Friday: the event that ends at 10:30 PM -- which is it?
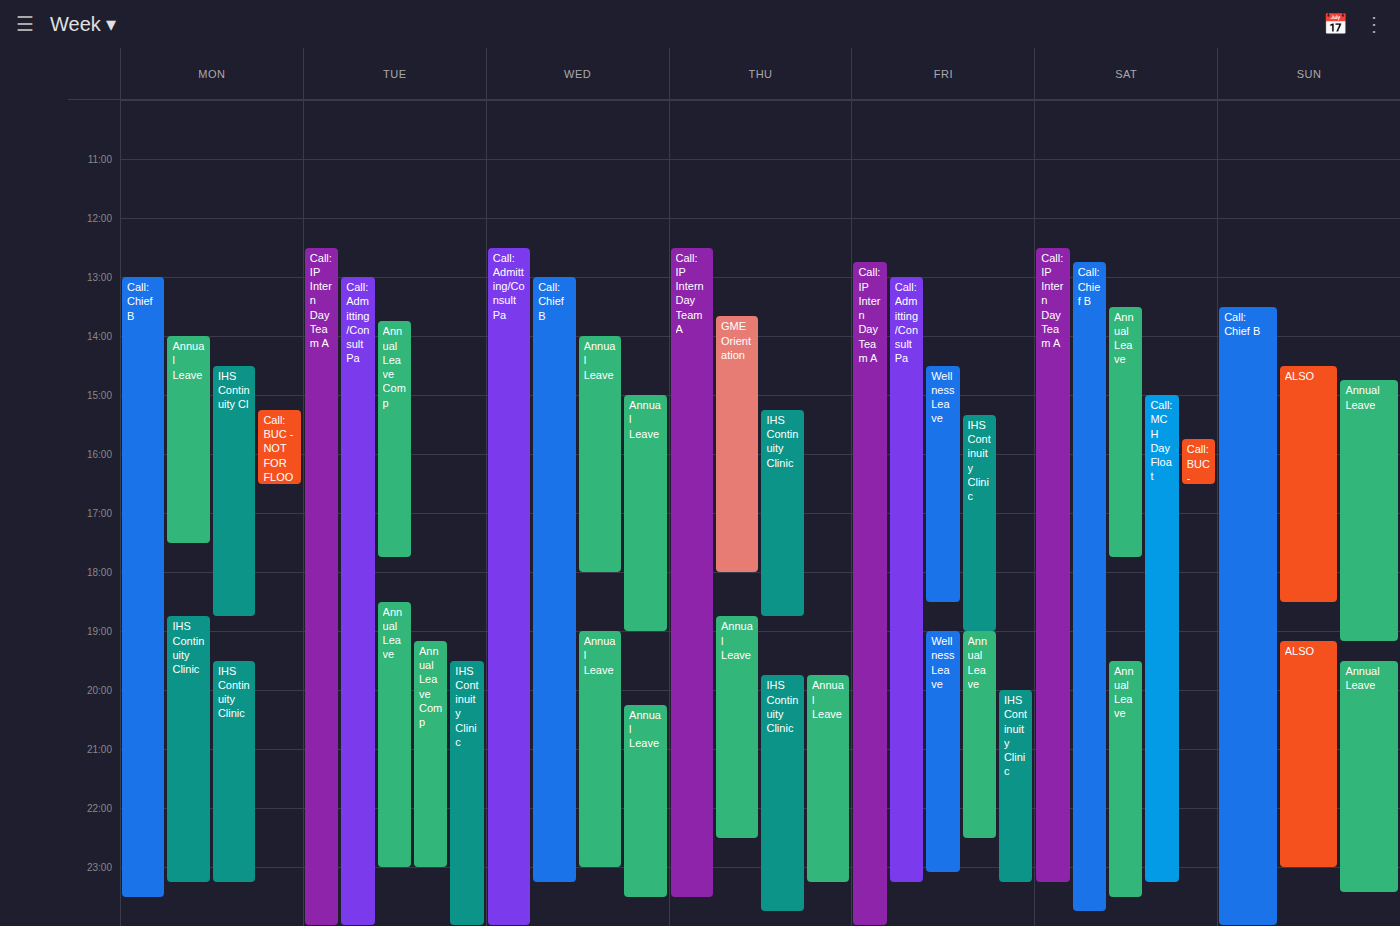
"Annual Leave"